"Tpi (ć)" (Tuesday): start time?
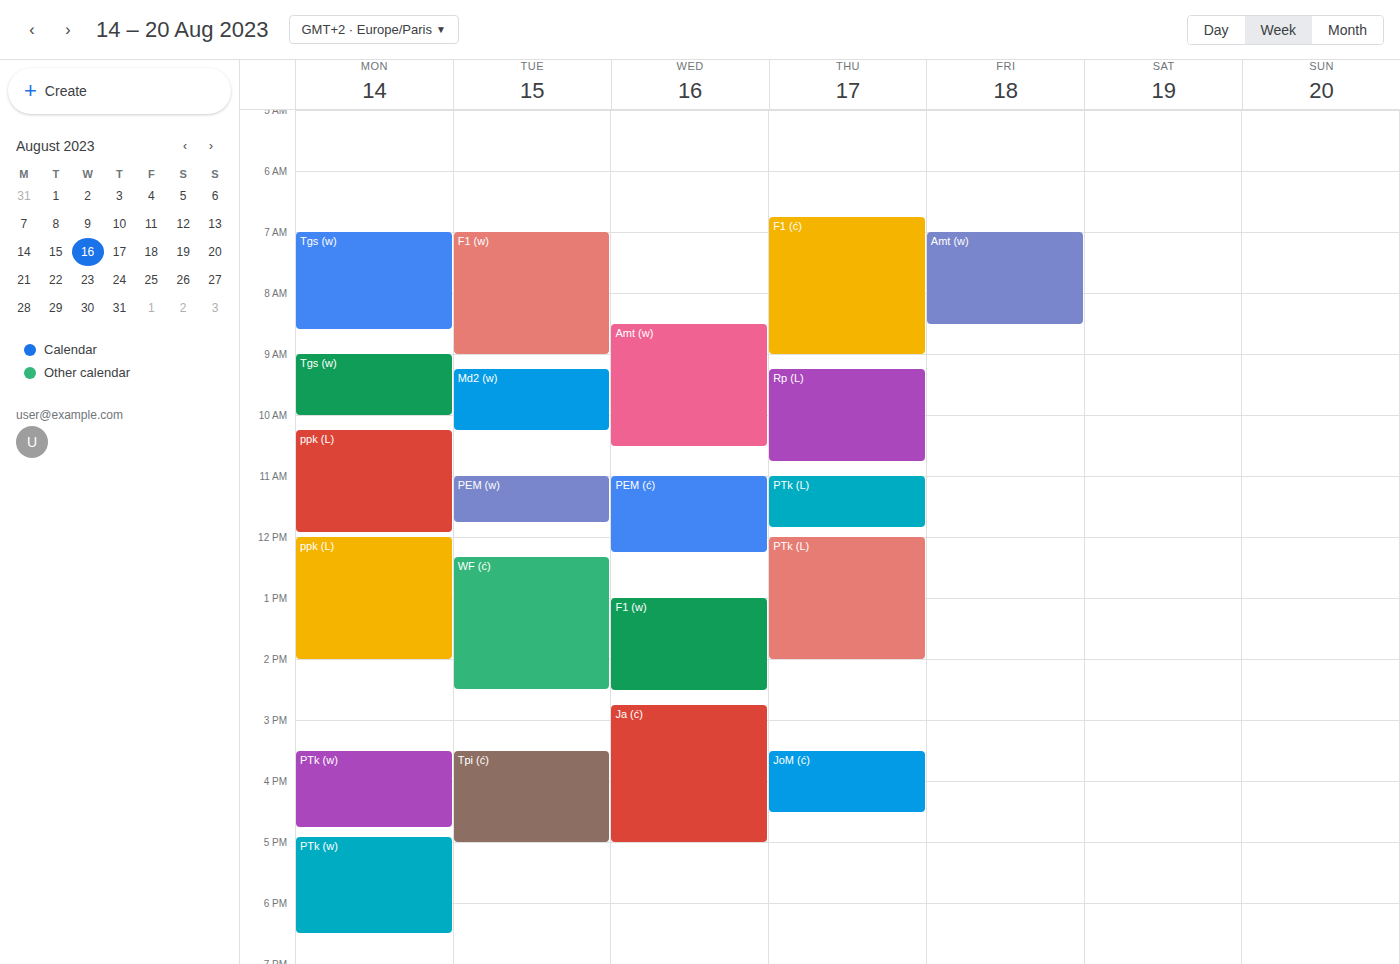
3:30 PM